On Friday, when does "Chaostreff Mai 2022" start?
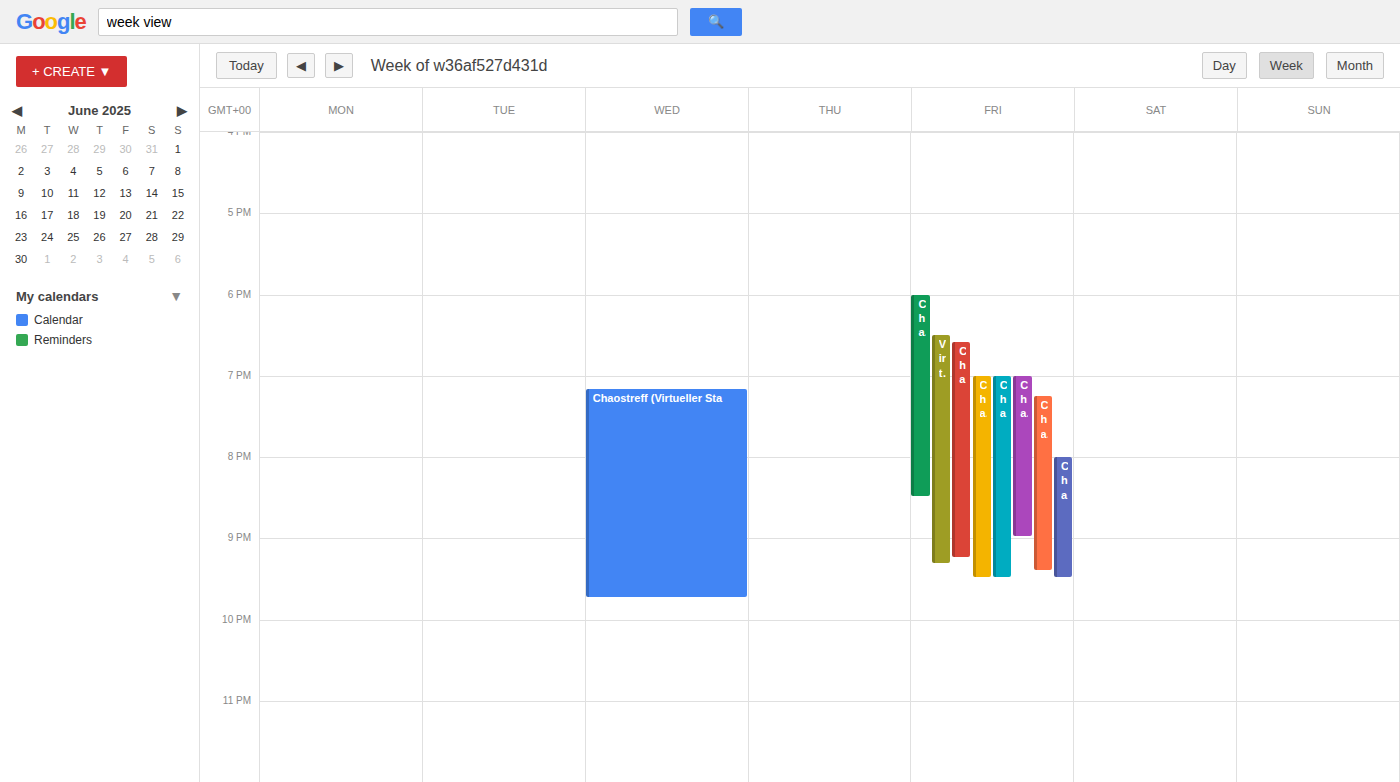
8:00 PM